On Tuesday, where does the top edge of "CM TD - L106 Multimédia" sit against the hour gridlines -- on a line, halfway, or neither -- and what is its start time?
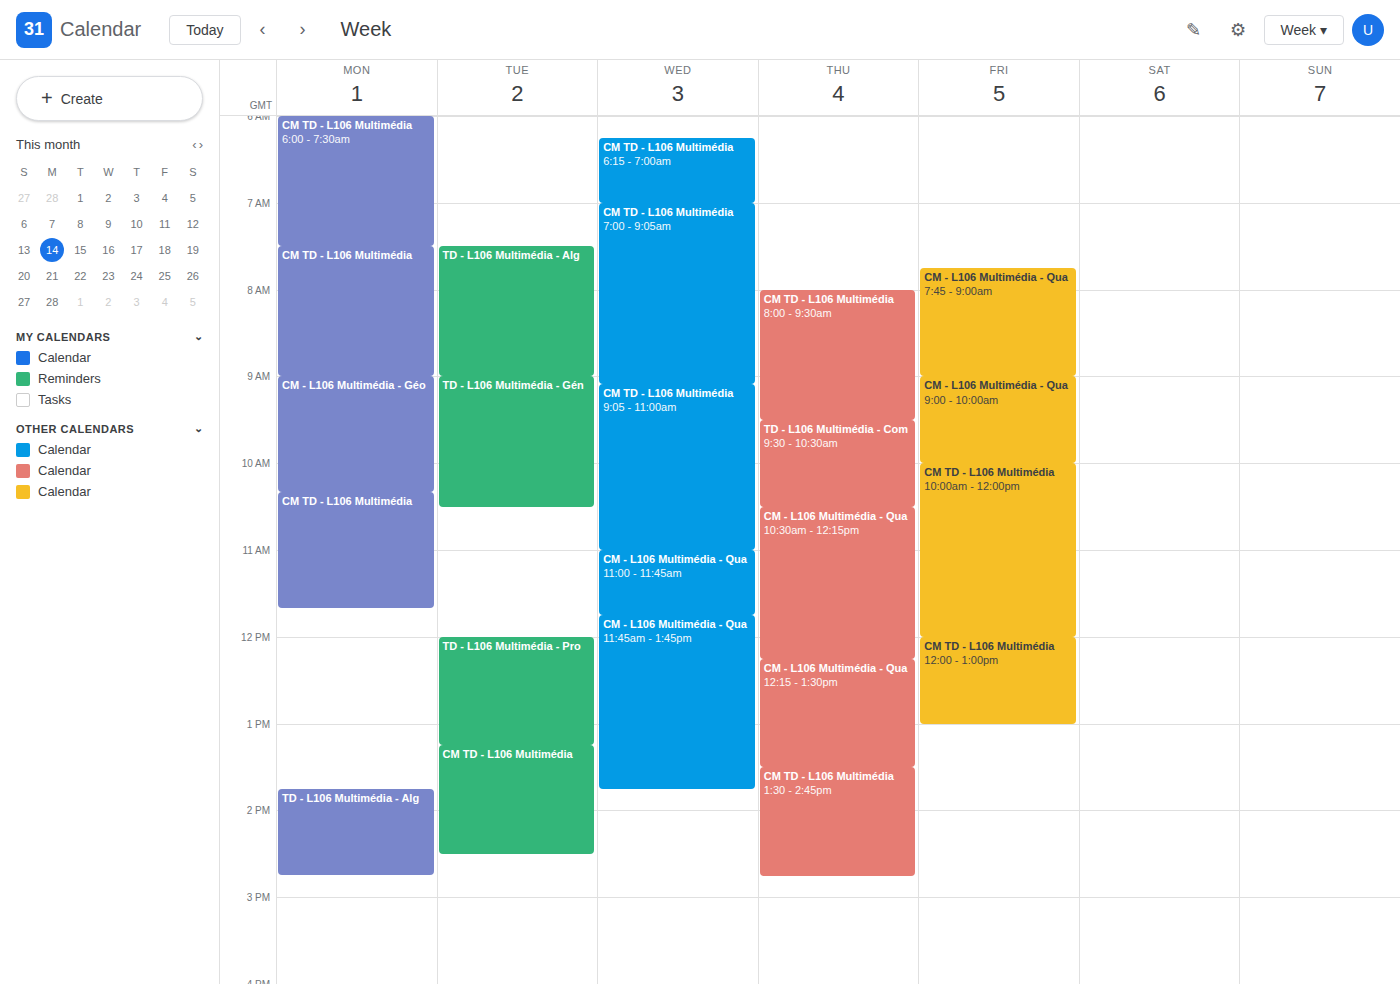
1:15 PM -- neither: a quarter of the way from the 1 PM line to the 2 PM line.